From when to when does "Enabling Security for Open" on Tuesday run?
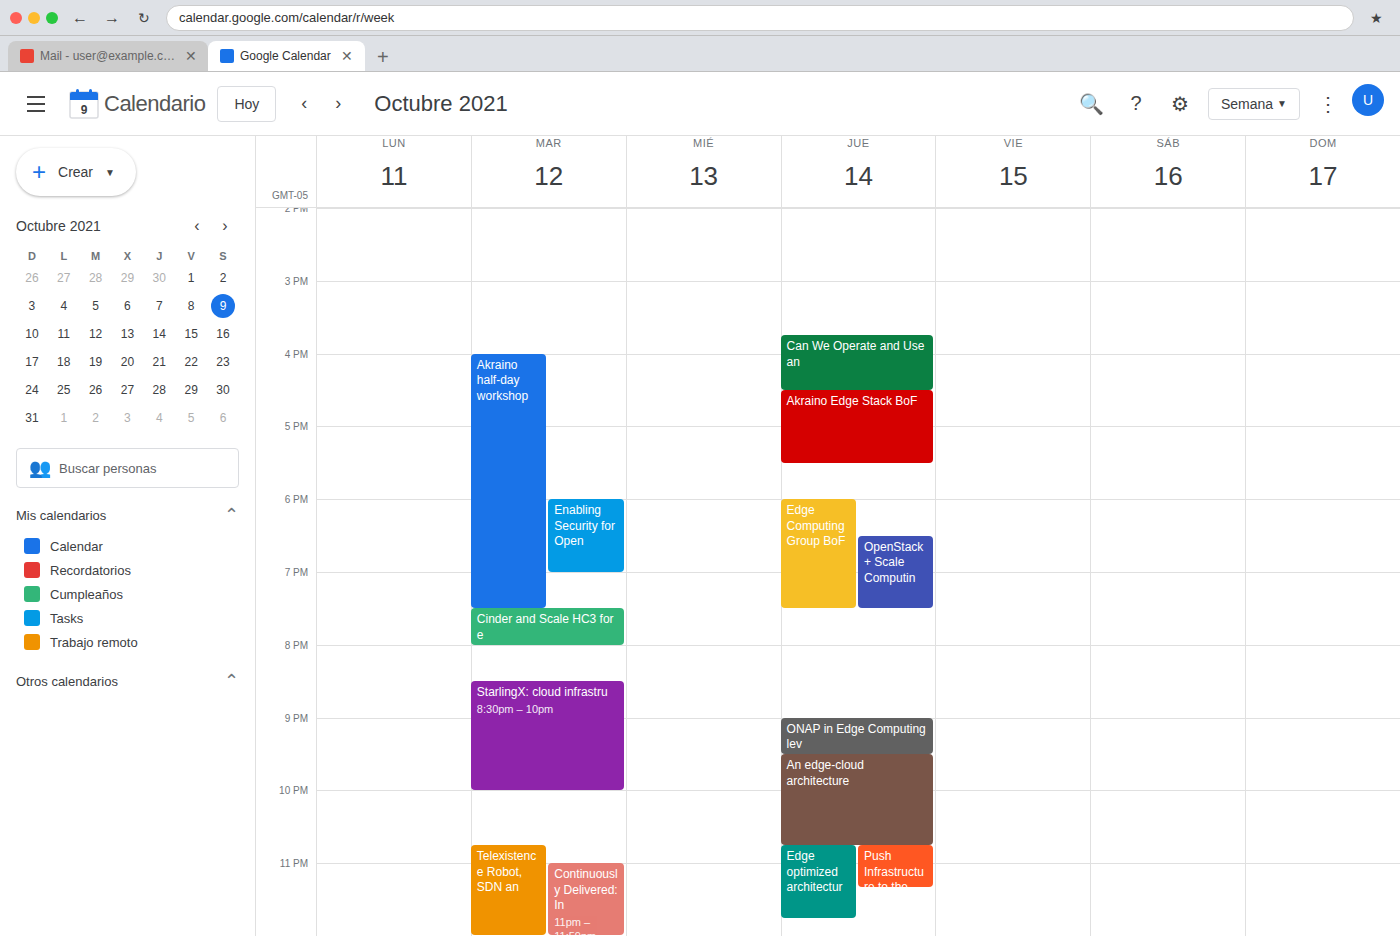
6:00 PM to 7:00 PM